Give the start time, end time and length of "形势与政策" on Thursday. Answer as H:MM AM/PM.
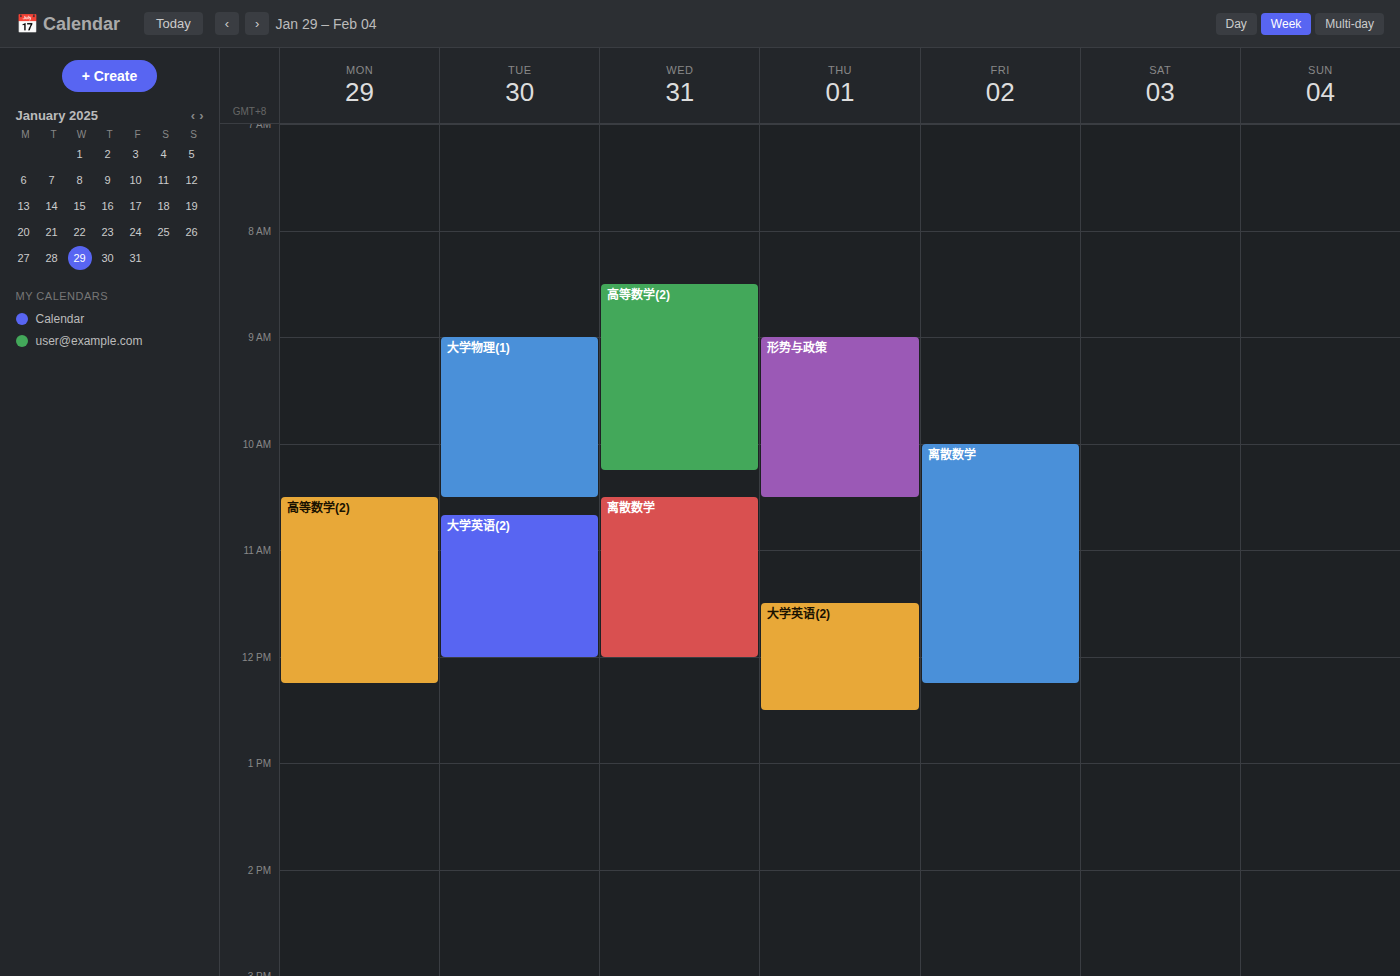
9:00 AM to 10:30 AM, 1 hour 30 minutes